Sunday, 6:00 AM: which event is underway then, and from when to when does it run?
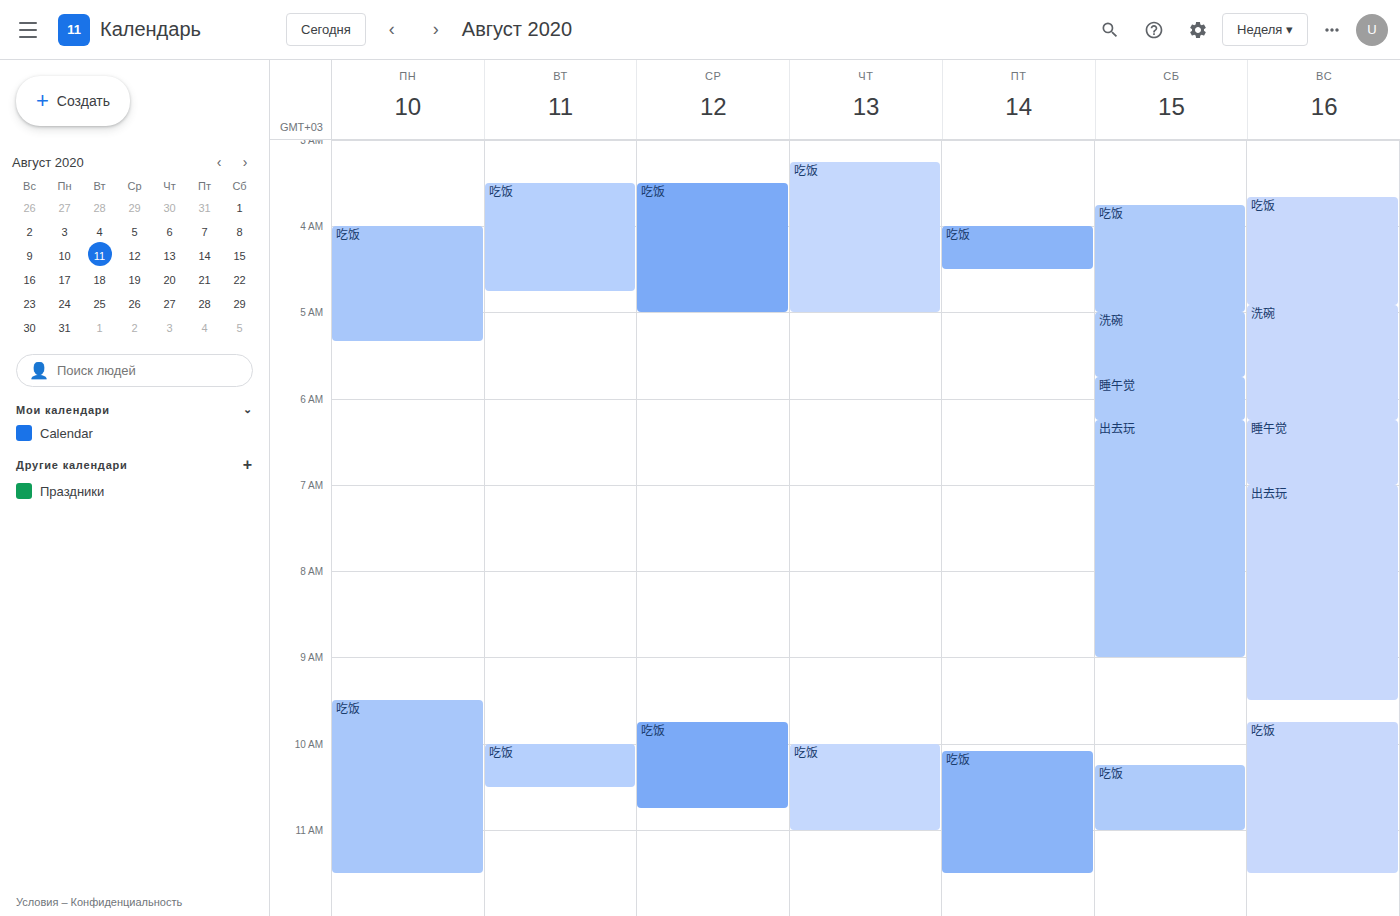
"洗碗", 4:55 AM to 6:15 AM